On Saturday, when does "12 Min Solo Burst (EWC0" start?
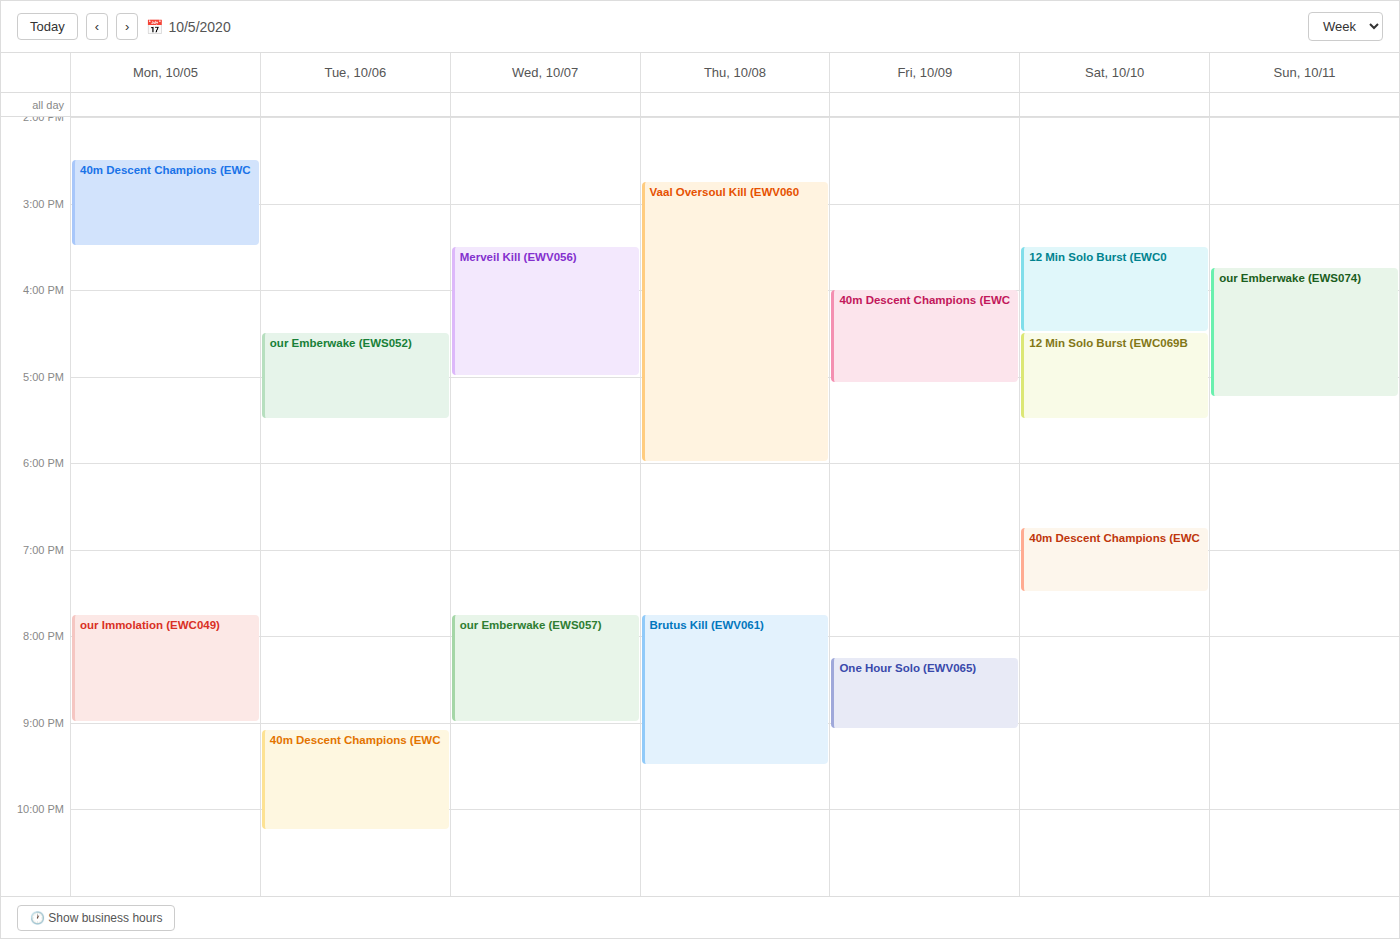
3:30 PM